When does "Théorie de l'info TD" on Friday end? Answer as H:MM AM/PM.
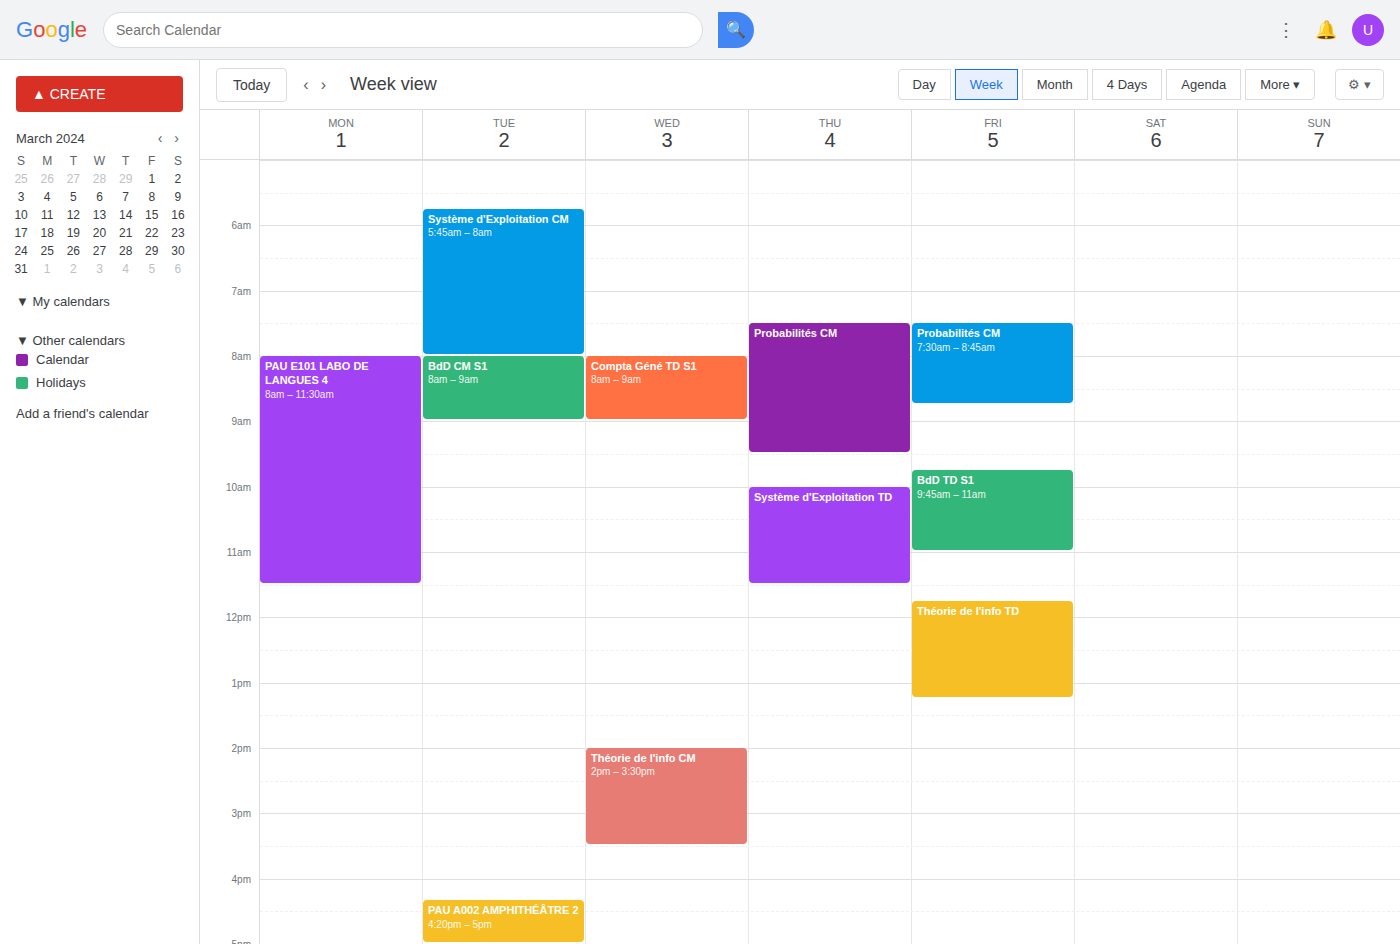
1:15 PM